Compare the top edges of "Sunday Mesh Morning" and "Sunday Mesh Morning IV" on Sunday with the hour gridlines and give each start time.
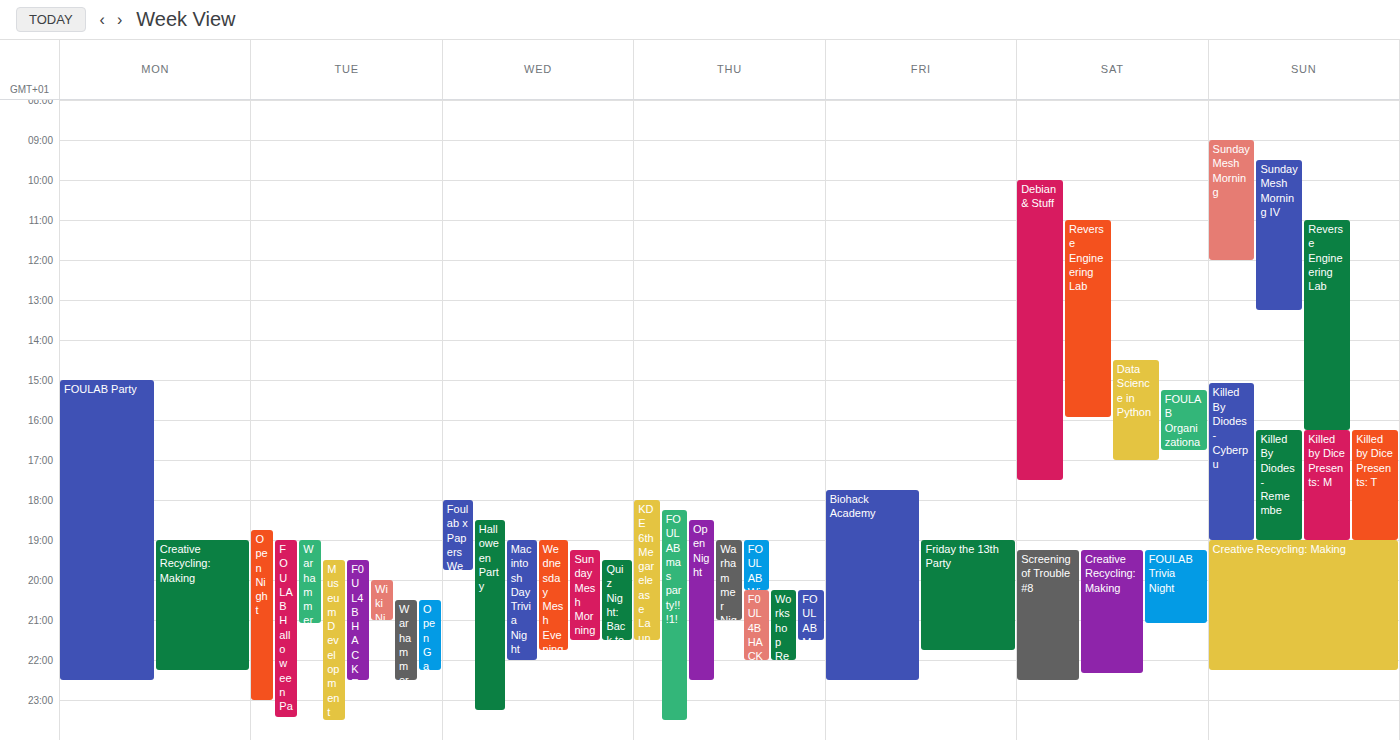
"Sunday Mesh Morning": 9:00 AM, exactly on the 9 AM line. "Sunday Mesh Morning IV": 9:30 AM, halfway between the 9 AM and 10 AM lines.